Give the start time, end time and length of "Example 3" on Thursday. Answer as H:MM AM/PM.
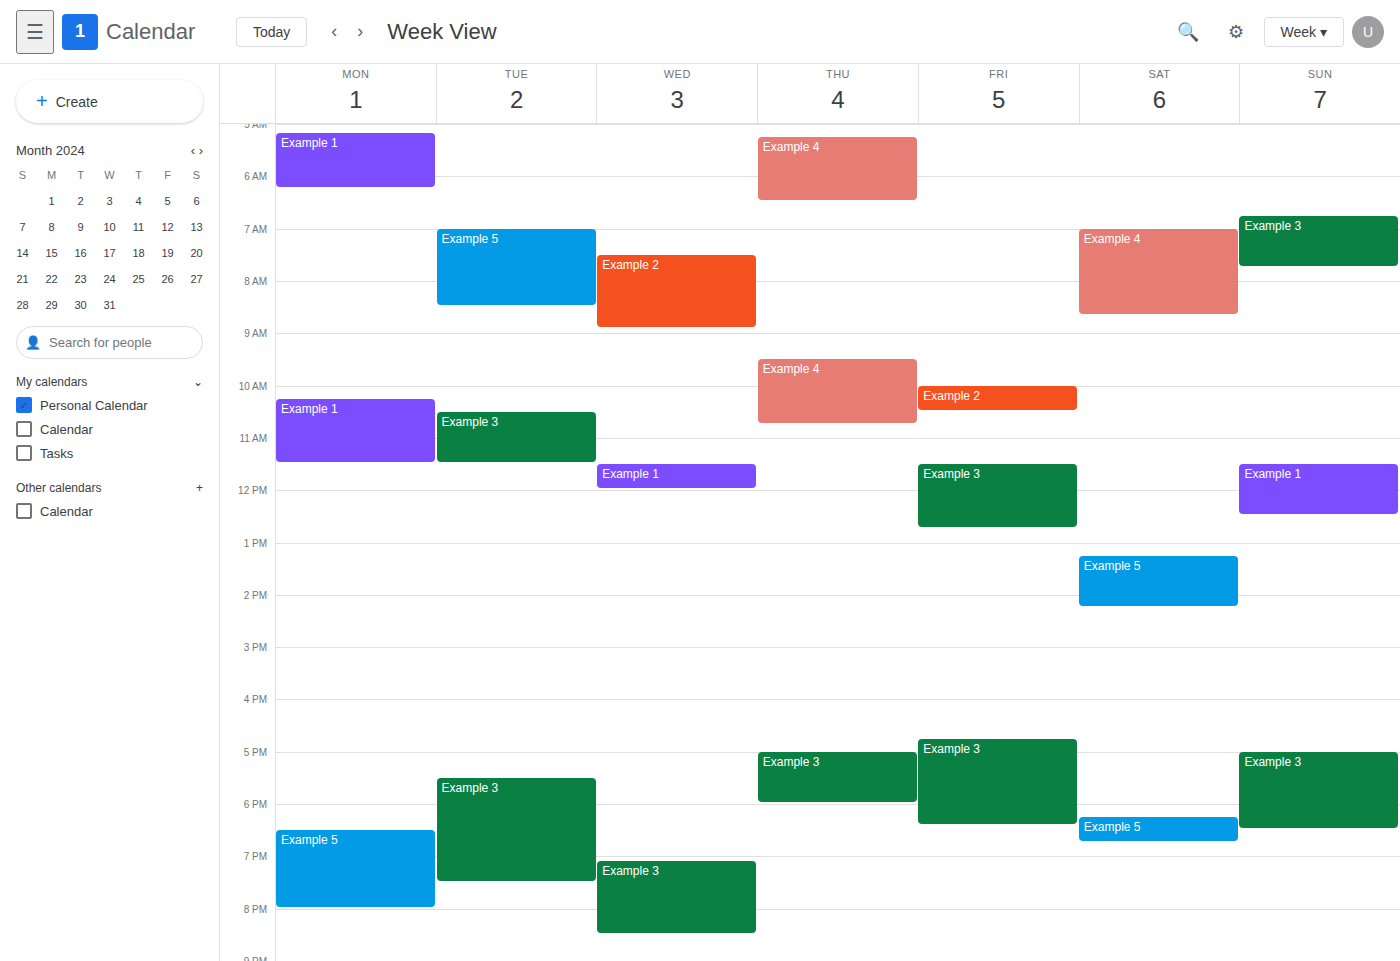
5:00 PM to 6:00 PM, 1 hour